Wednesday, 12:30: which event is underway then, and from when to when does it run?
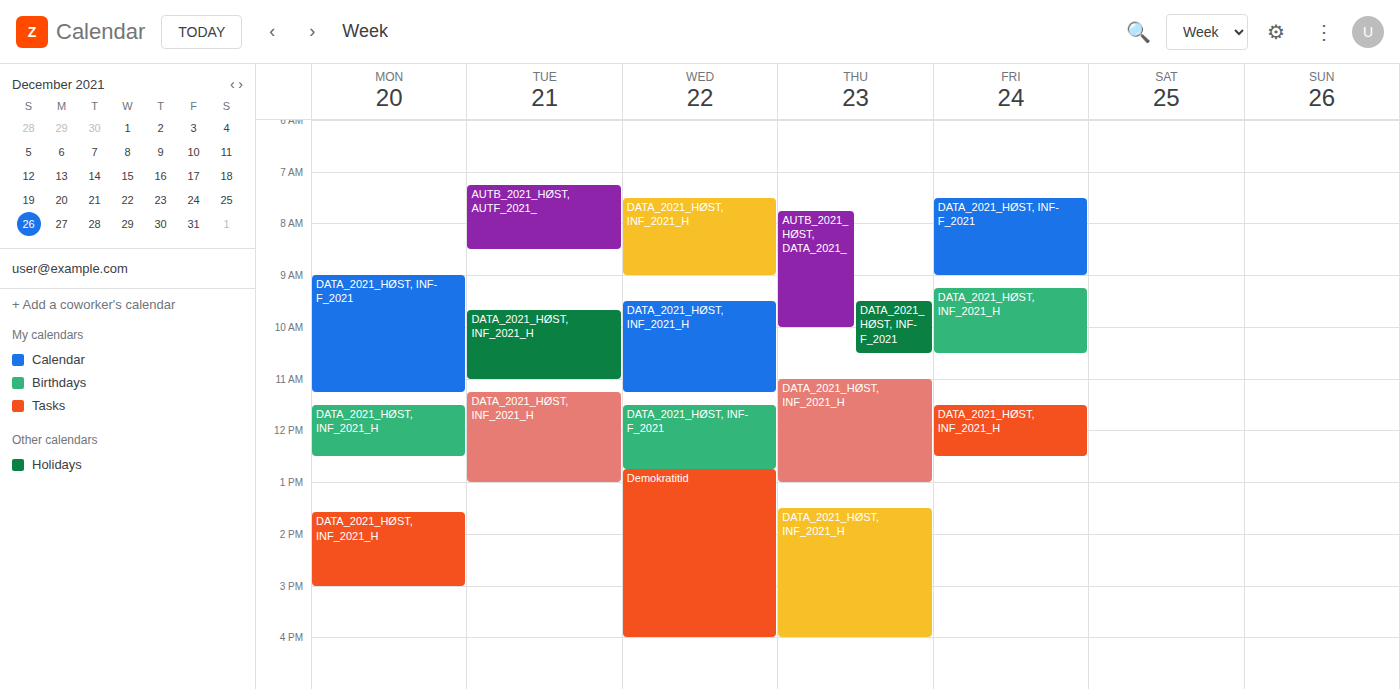
"DATA_2021_HØST, INF-F_2021", 11:30 to 12:45